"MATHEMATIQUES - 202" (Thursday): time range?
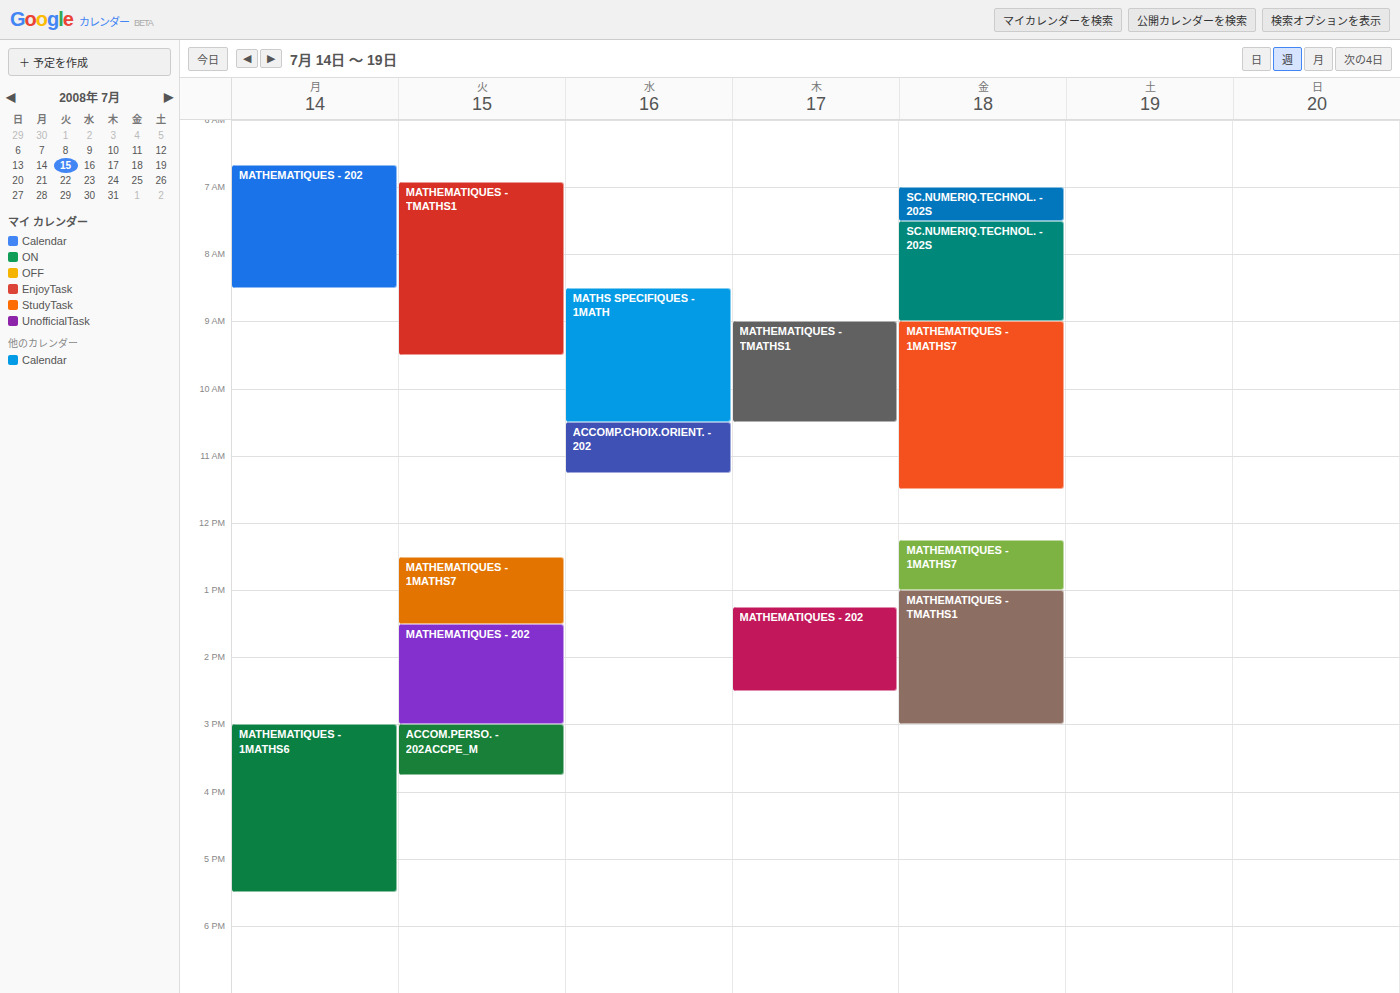
1:15 PM to 2:30 PM